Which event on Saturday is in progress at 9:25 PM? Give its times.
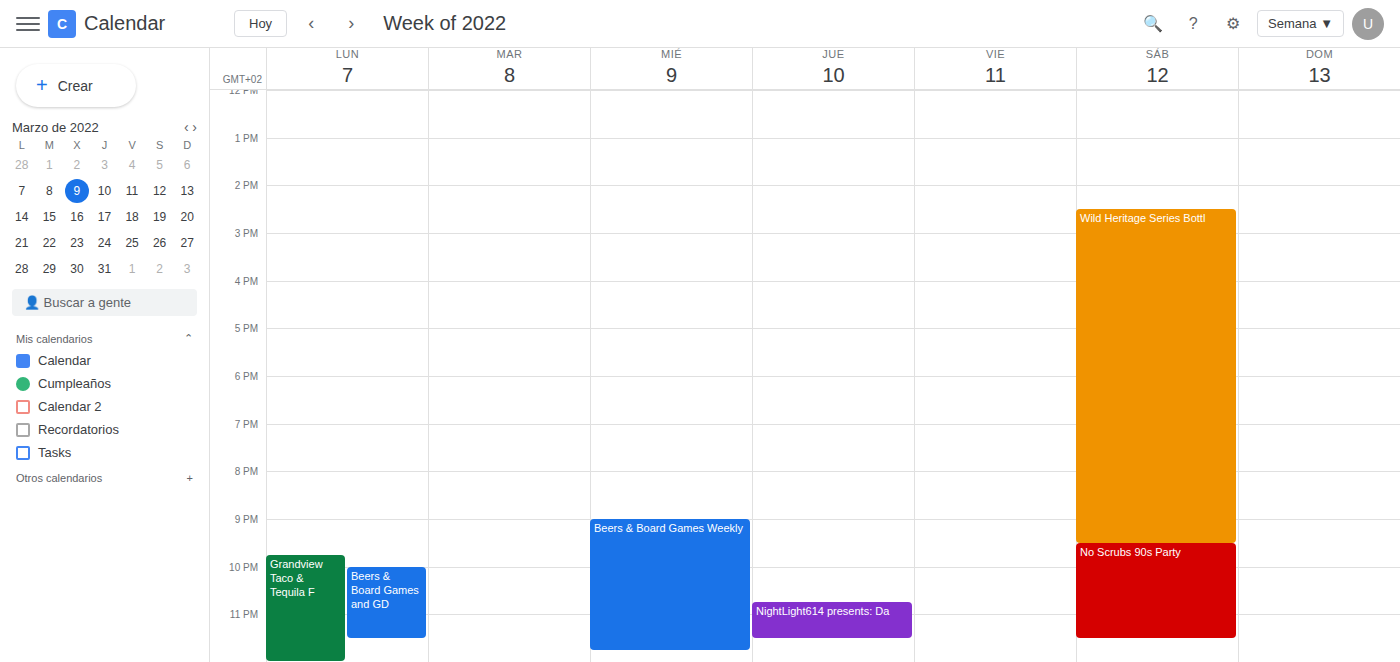
"Wild Heritage Series Bottl", 2:30 PM to 9:30 PM